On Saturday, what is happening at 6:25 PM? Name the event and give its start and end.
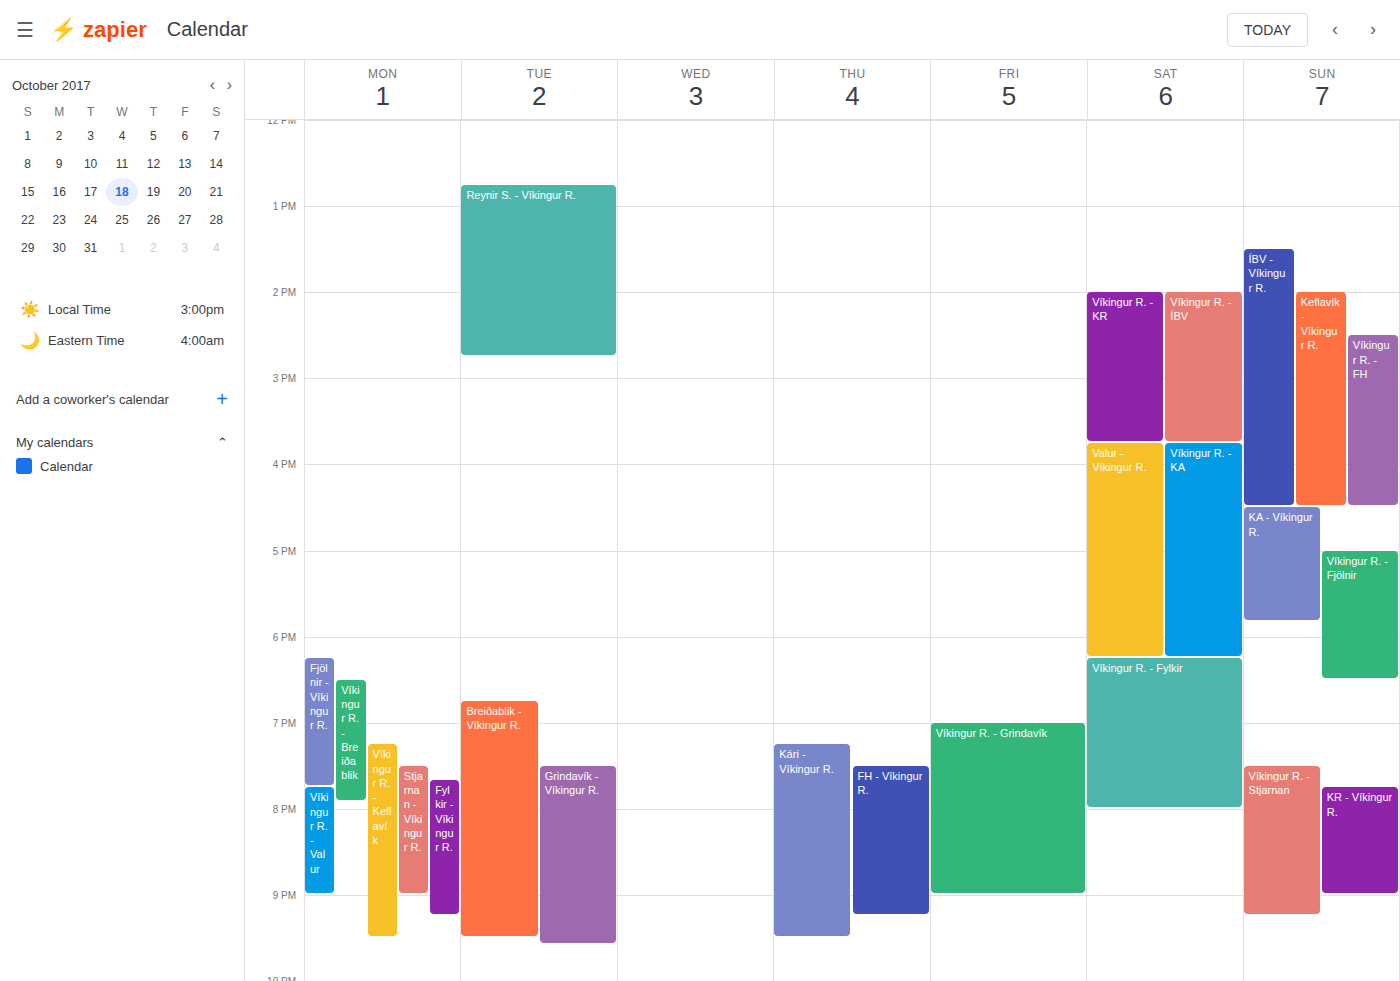
"Víkingur R. - Fylkir", 6:15 PM to 8:00 PM